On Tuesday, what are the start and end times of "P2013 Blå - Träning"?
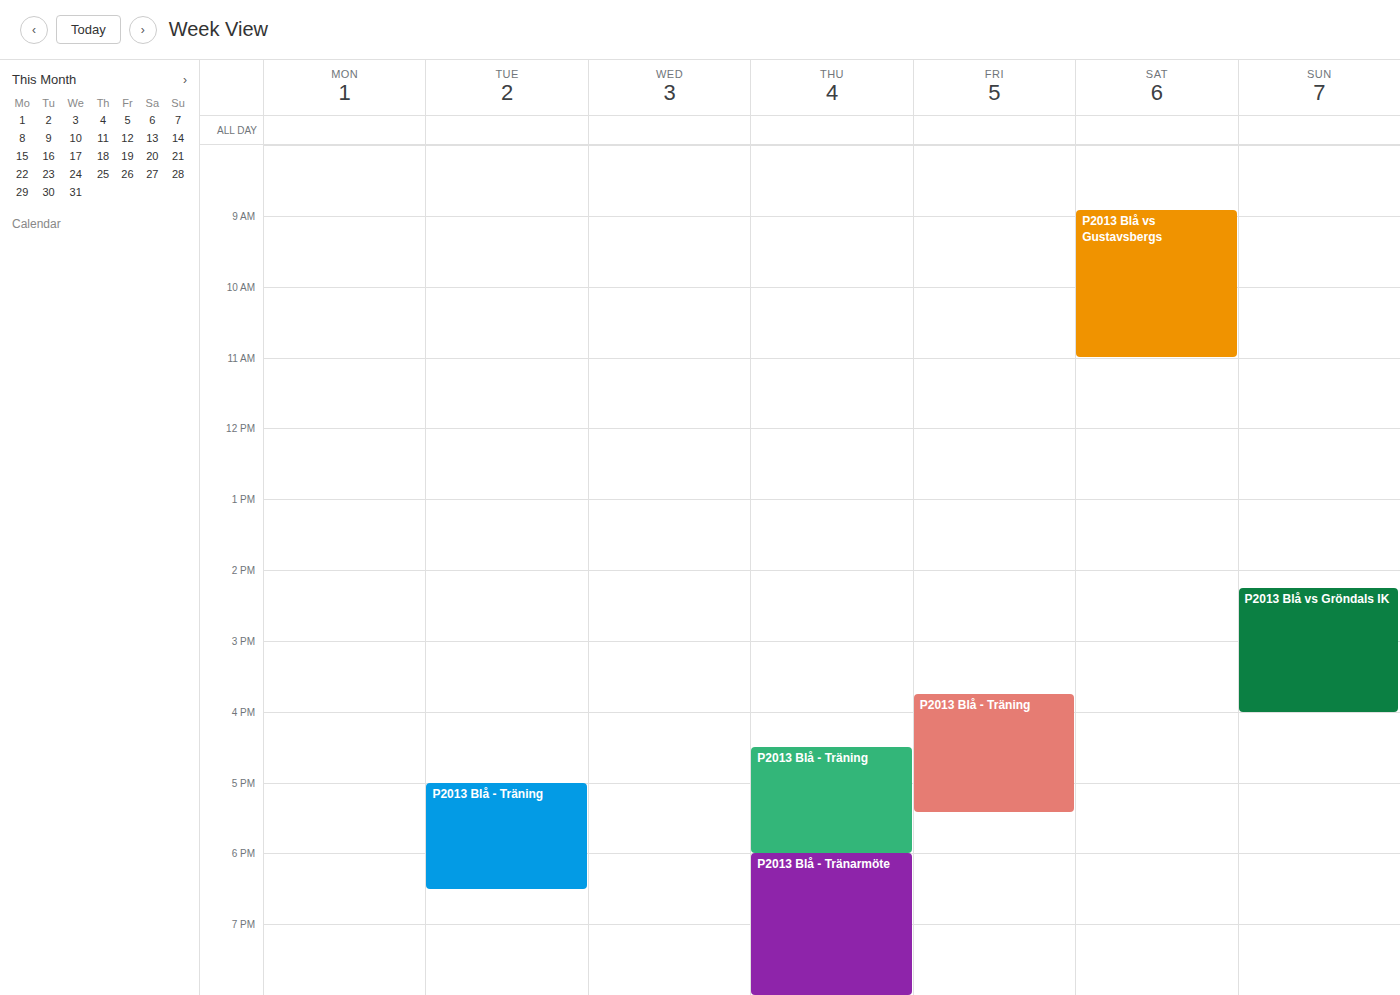
5:00 PM to 6:30 PM